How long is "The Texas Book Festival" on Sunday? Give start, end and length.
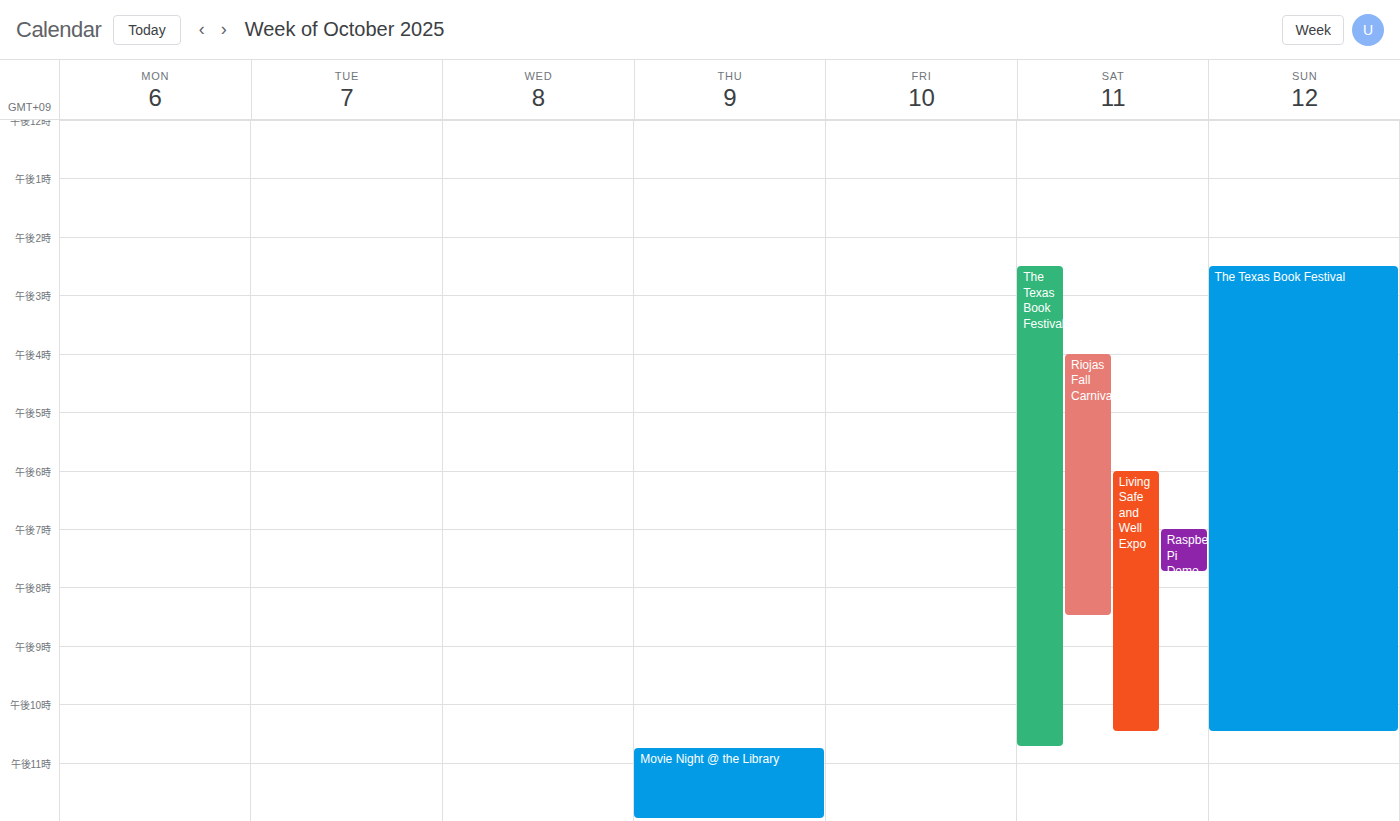
2:30 PM to 10:30 PM, 8 hours